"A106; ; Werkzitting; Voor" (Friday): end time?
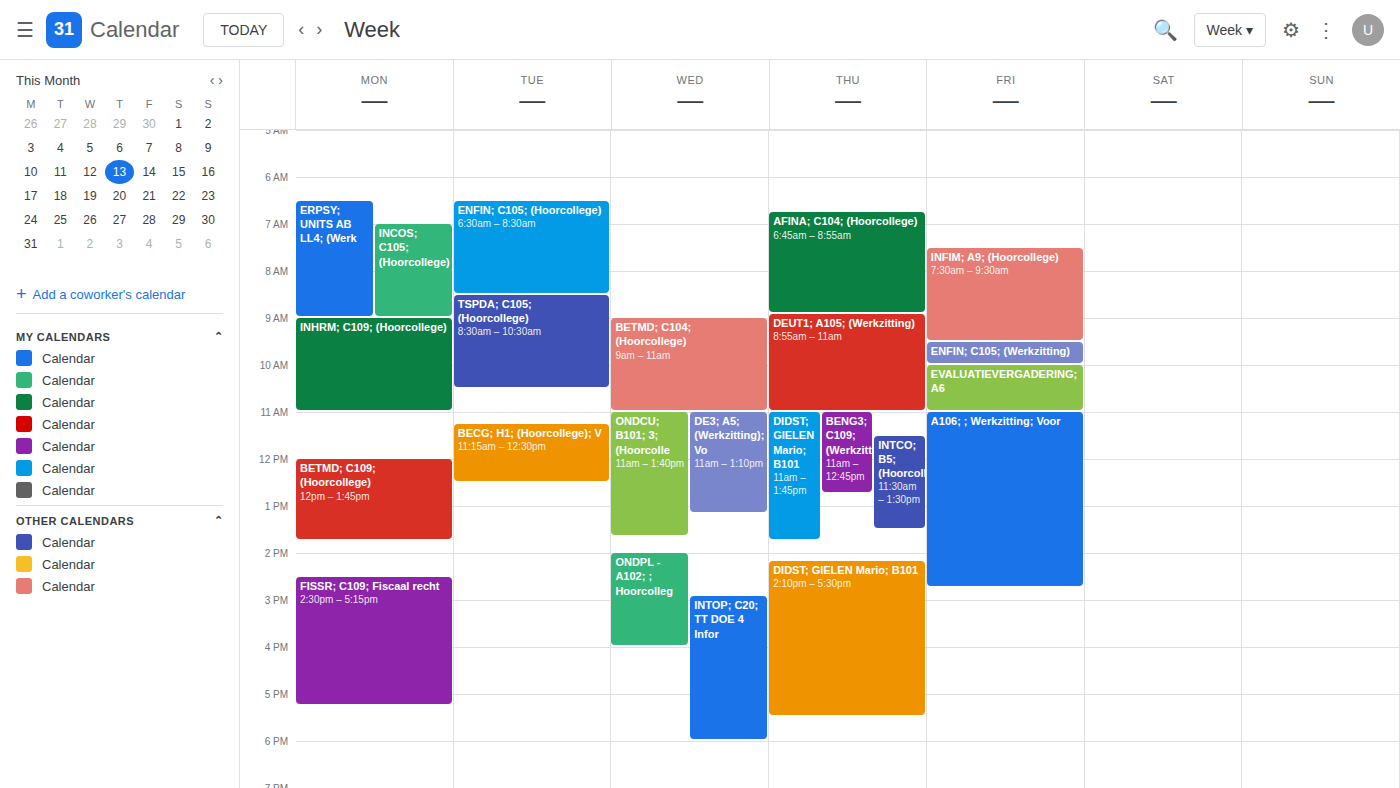
2:45 PM